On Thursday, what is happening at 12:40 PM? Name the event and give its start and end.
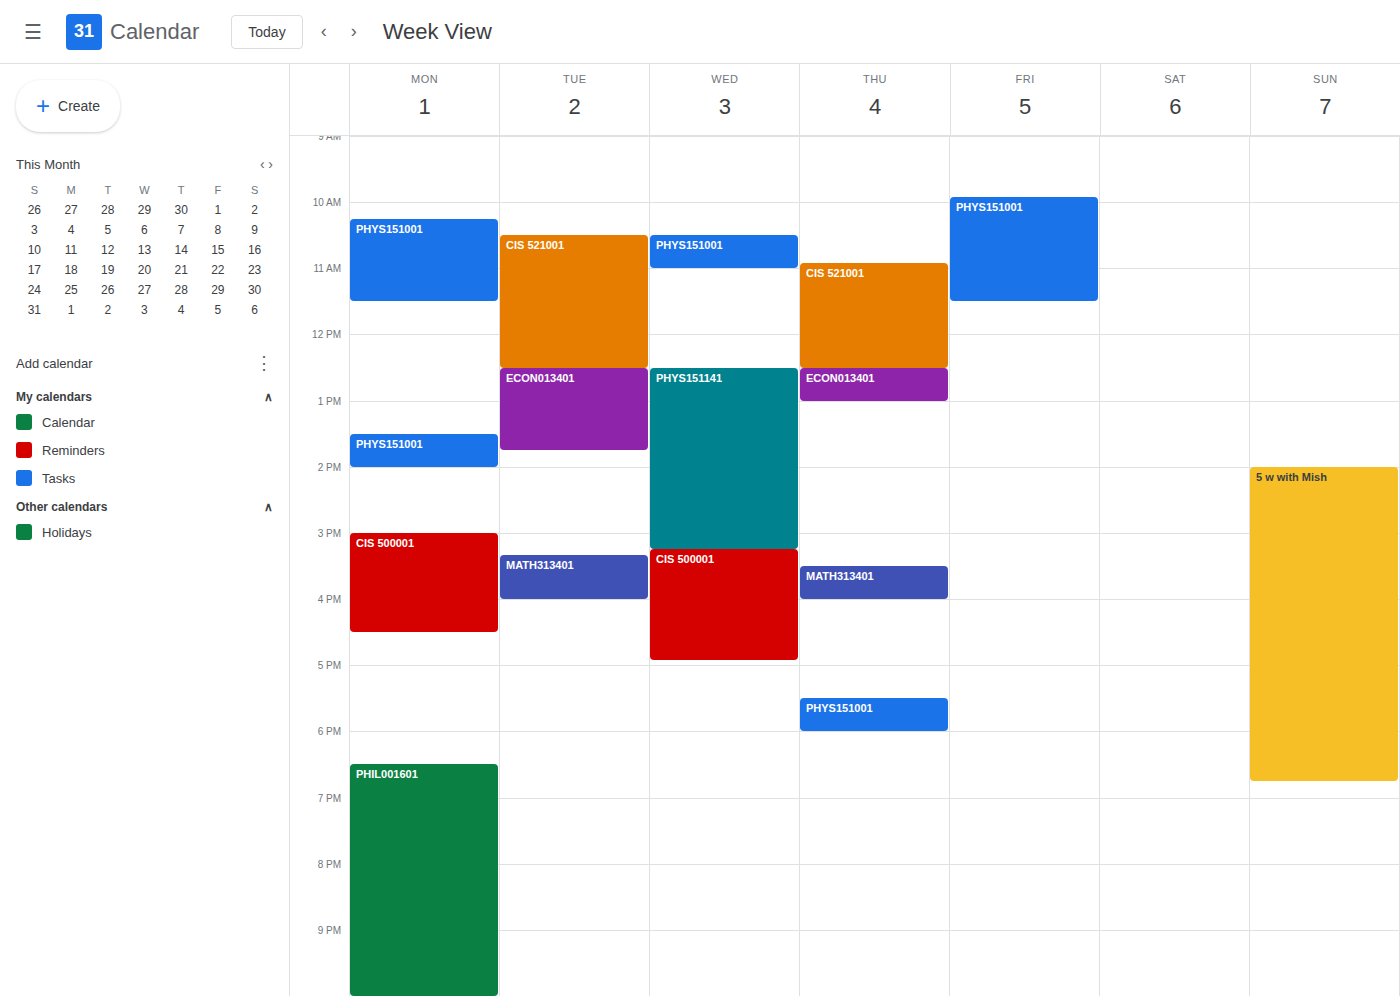
"ECON013401", 12:30 PM to 1:00 PM